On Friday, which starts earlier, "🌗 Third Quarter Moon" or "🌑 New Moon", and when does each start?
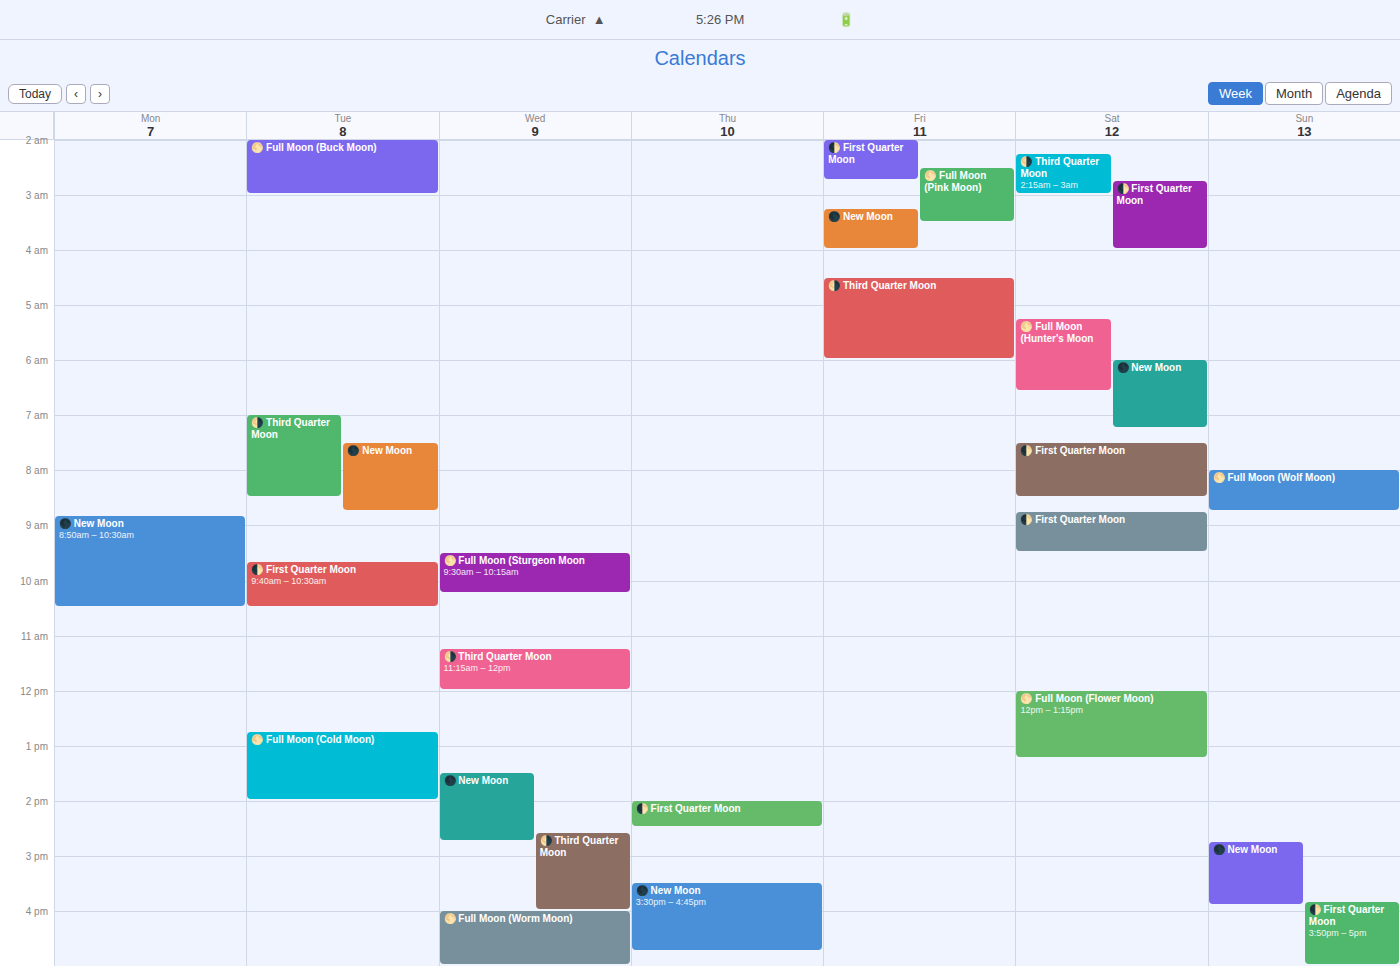
"🌑 New Moon" 3:15 AM; "🌗 Third Quarter Moon" 4:30 AM.